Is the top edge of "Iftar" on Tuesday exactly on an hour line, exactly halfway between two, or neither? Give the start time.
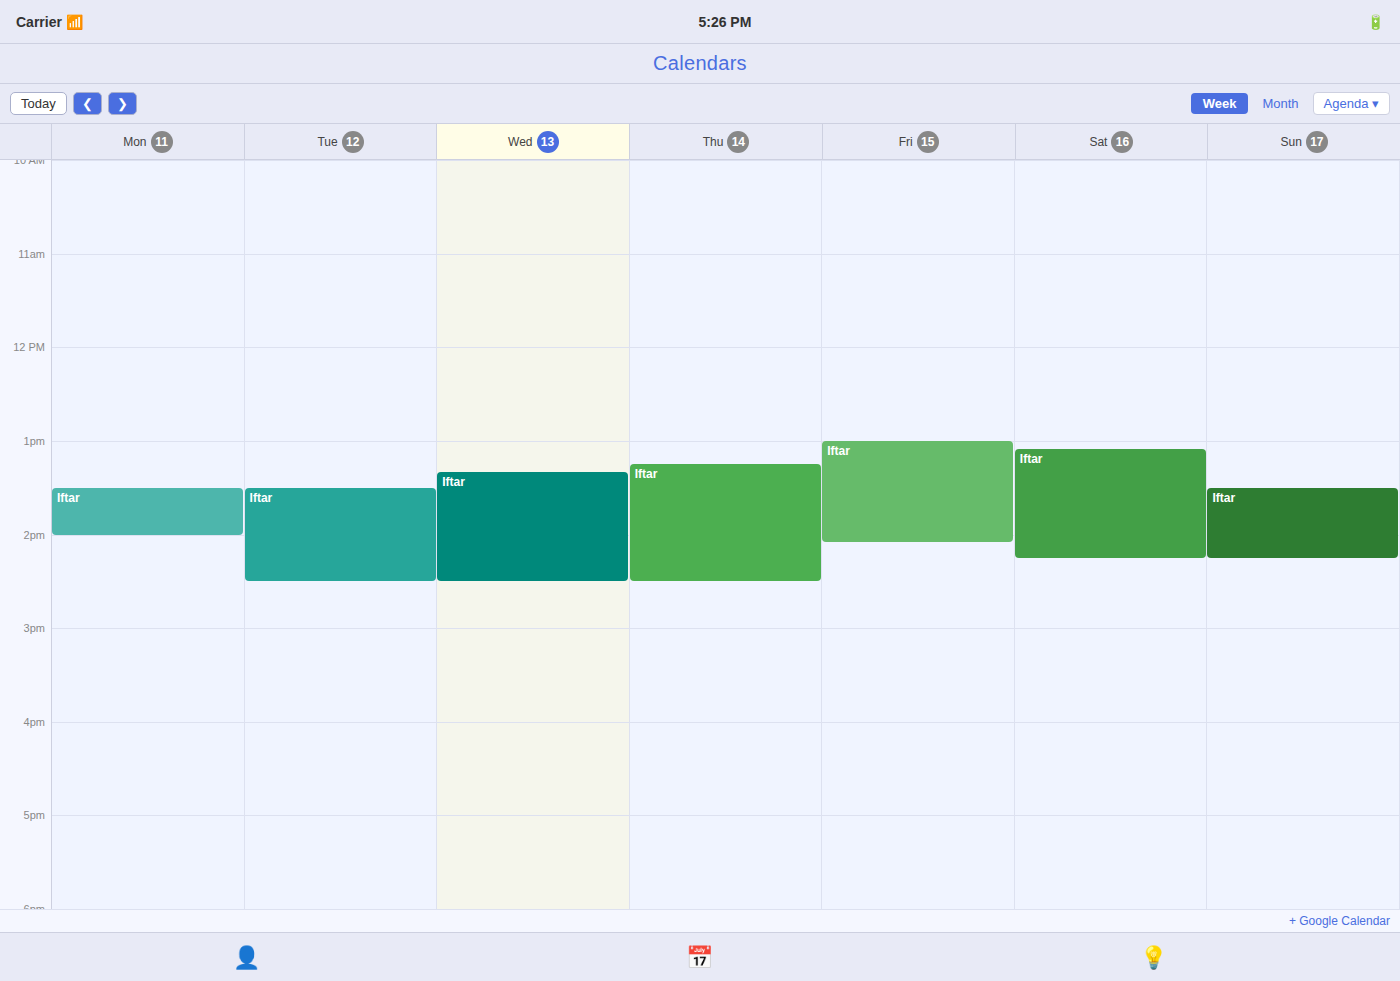
1:30 PM -- halfway between the 1 PM and 2 PM lines.